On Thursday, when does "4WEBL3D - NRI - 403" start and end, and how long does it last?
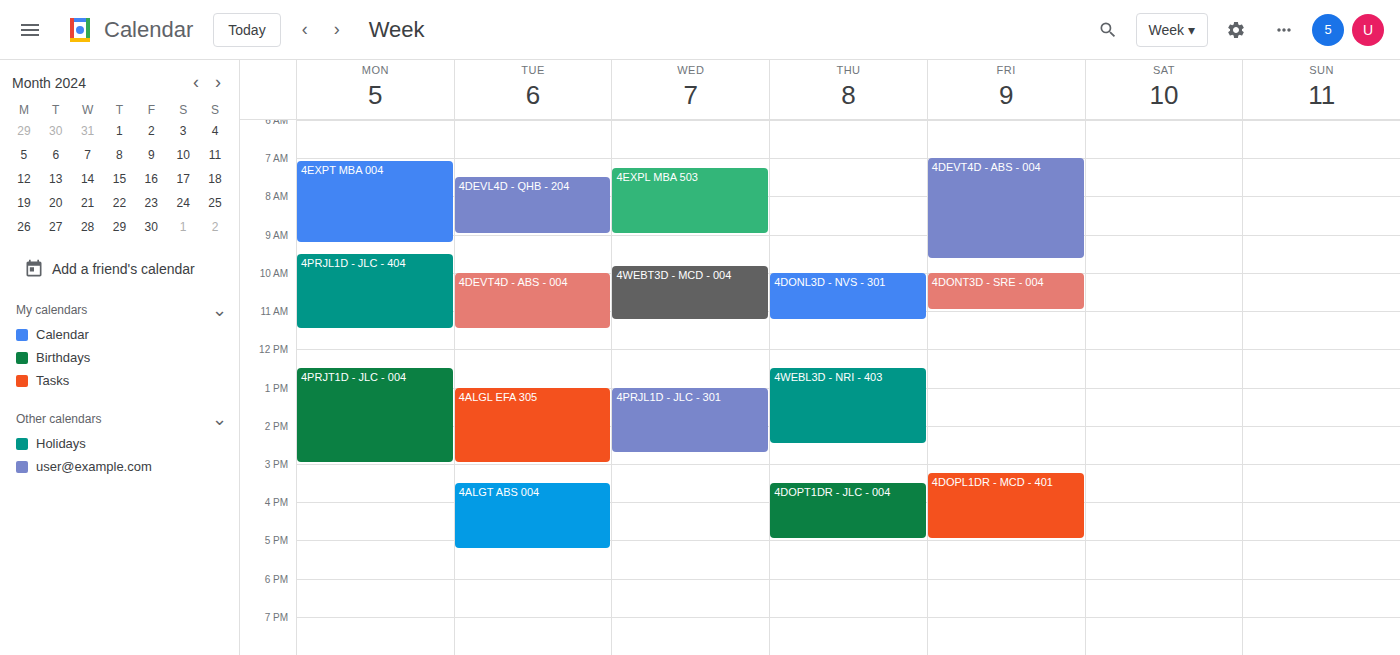
12:30 to 14:30, 2 hours